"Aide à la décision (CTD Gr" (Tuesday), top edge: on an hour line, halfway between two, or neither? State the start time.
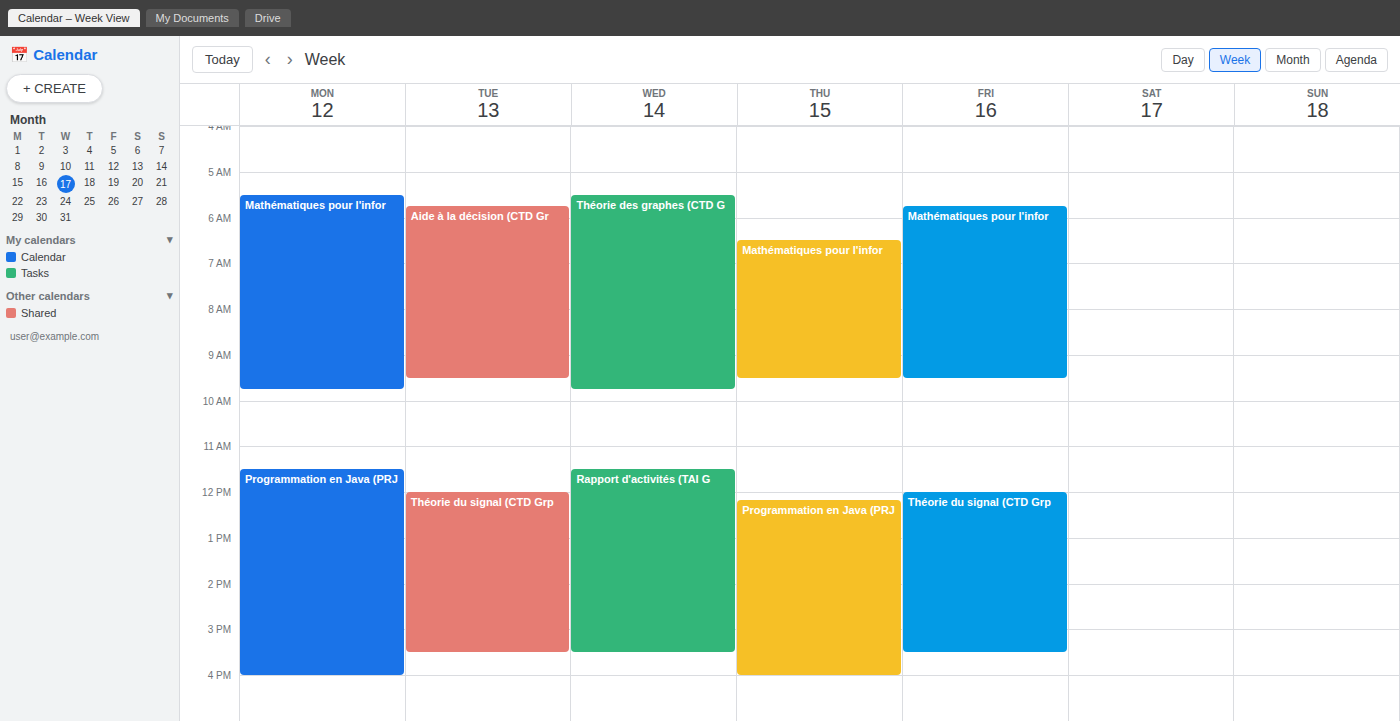
05:45 -- neither: three quarters of the way from the 05:00 line to the 06:00 line.